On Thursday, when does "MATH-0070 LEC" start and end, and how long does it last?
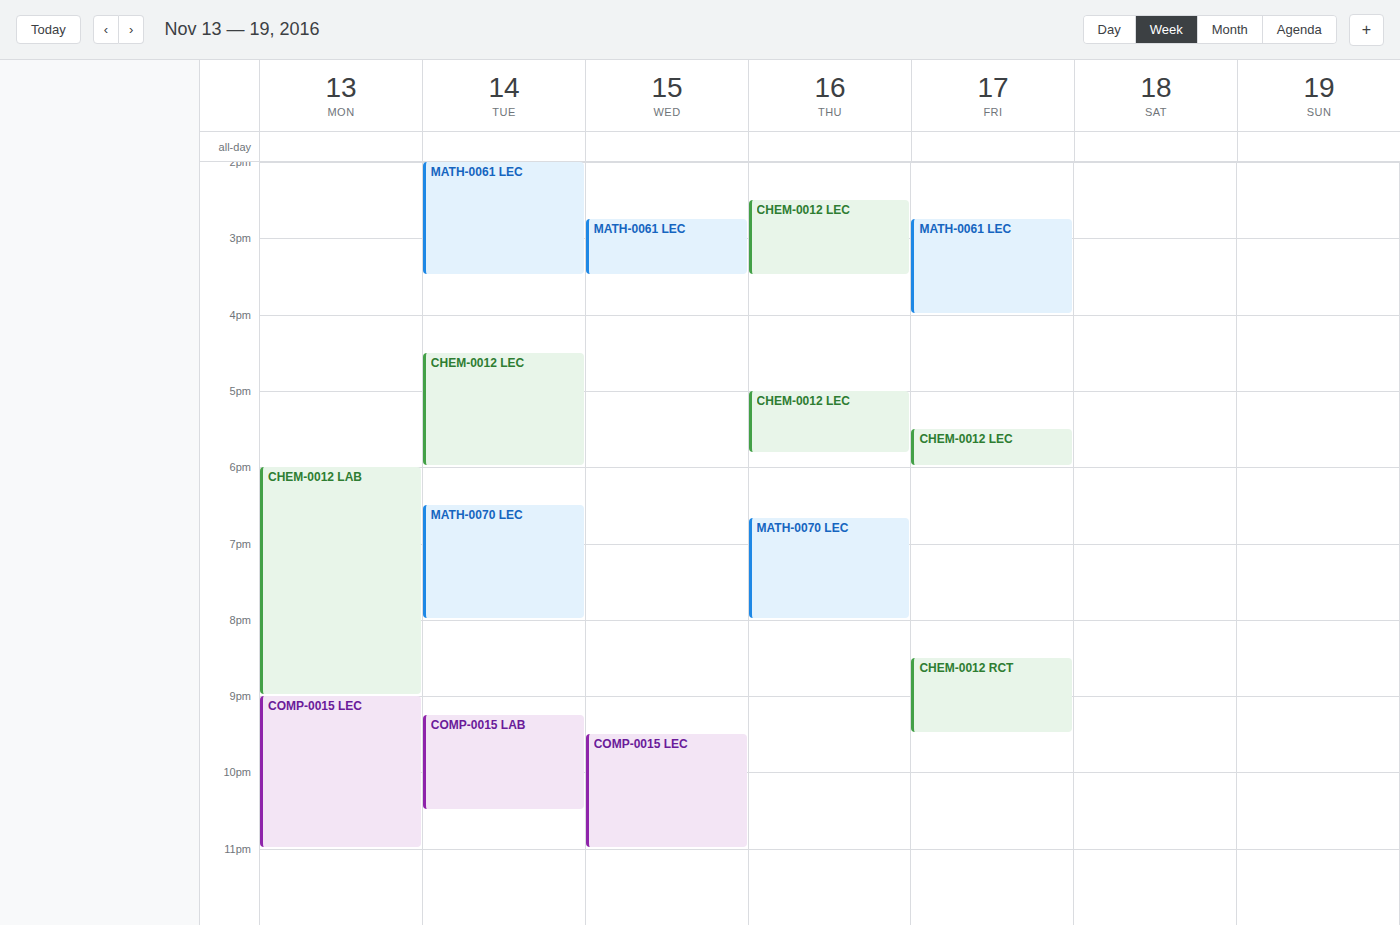
6:40 PM to 8:00 PM, 1 hour 20 minutes